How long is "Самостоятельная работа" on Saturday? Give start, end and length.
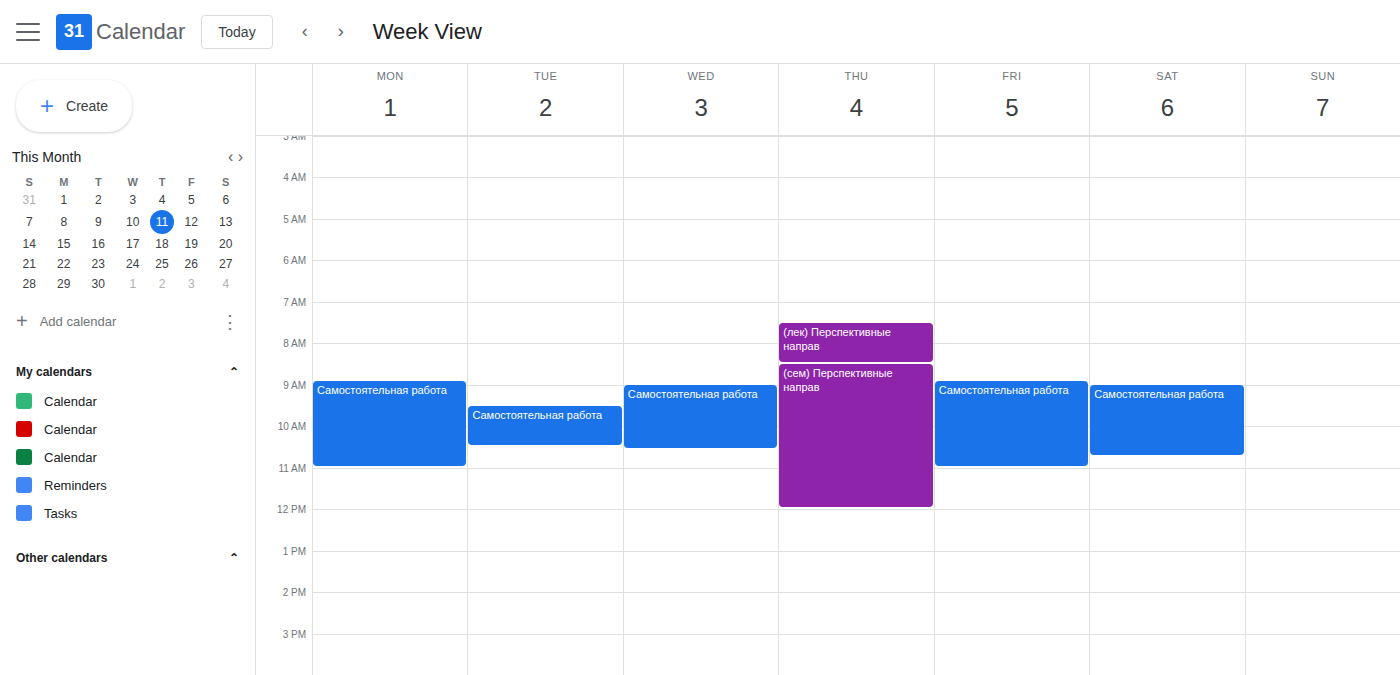
9:00 AM to 10:45 AM, 1 hour 45 minutes